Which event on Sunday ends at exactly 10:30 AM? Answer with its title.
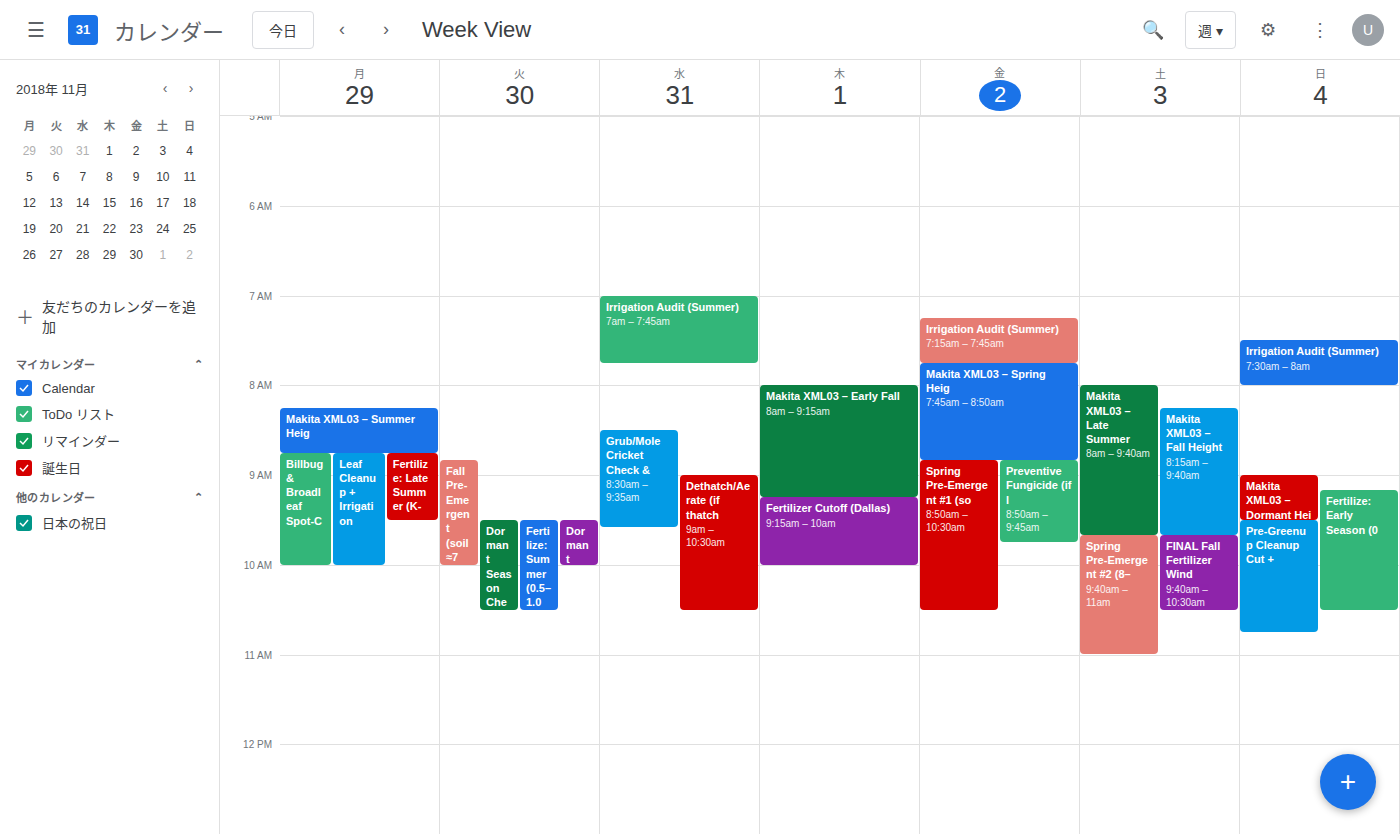
"Fertilize: Early Season (0"